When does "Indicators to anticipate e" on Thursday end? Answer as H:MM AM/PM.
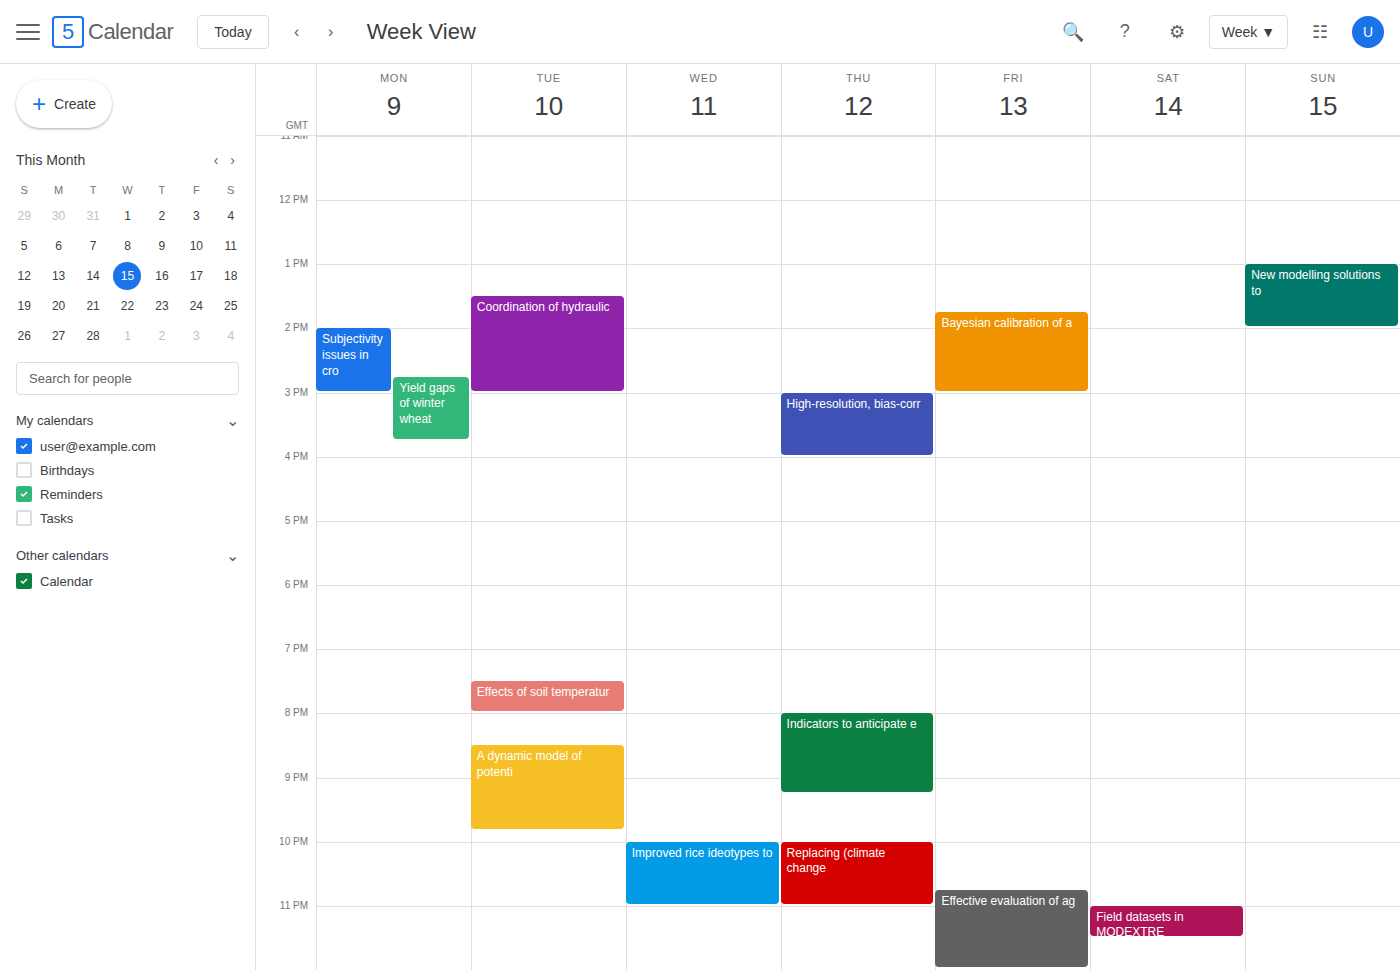
9:15 PM